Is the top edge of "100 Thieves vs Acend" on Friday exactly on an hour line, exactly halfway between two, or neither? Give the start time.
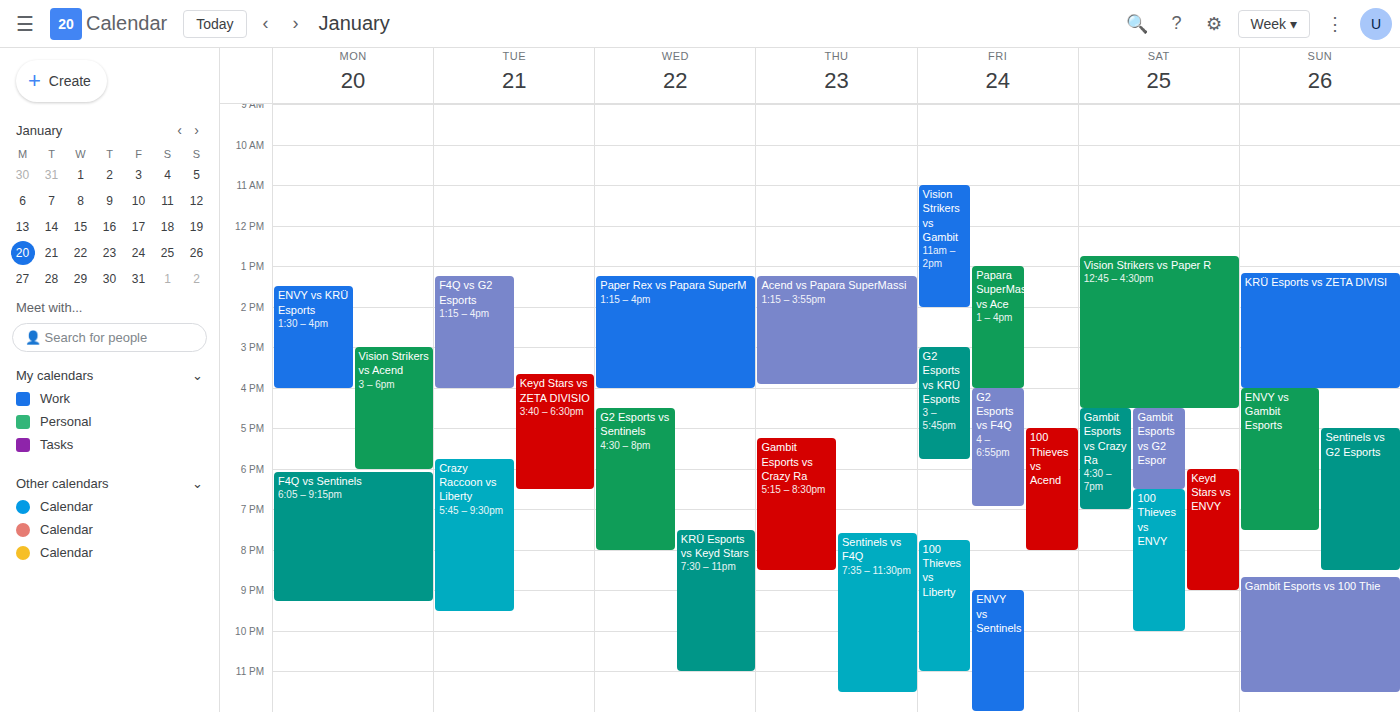
17:00 -- exactly on the 17:00 line.